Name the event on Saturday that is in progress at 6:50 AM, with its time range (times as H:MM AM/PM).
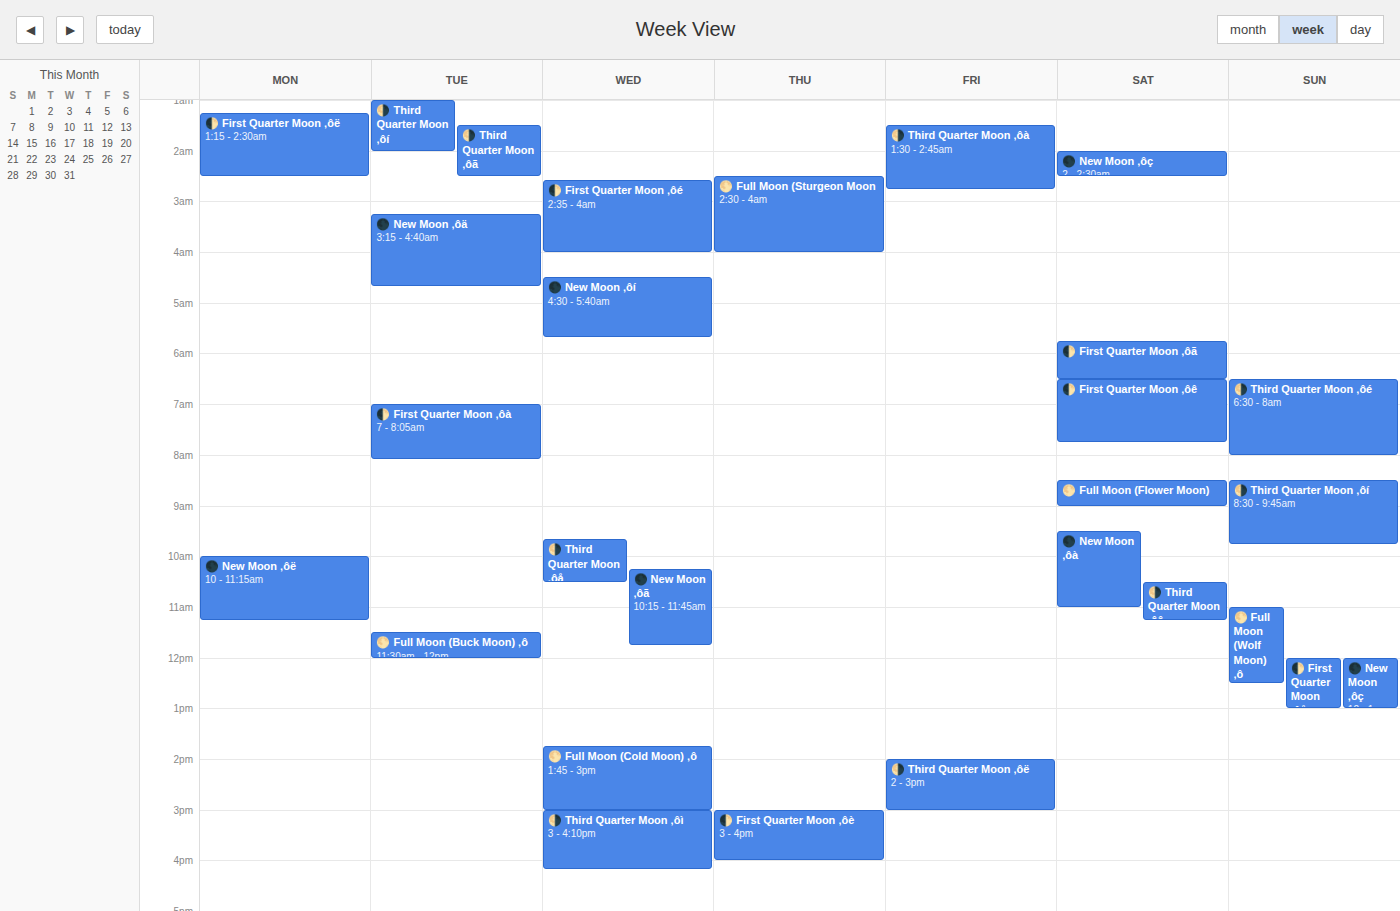
"🌓 First Quarter Moon ‚ôê", 6:30 AM to 7:45 AM